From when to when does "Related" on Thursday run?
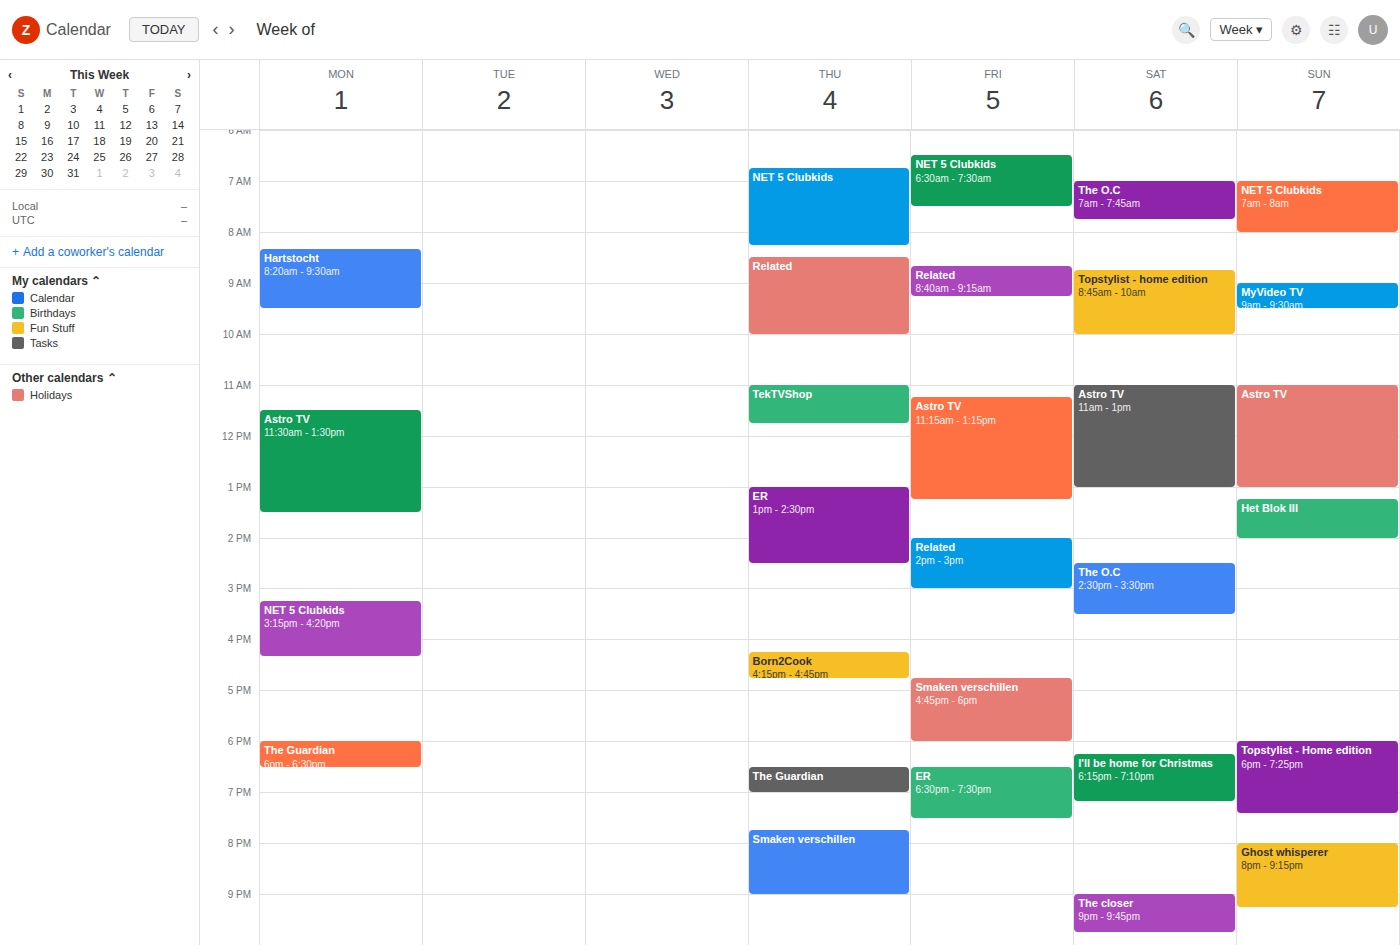
8:30 AM to 10:00 AM